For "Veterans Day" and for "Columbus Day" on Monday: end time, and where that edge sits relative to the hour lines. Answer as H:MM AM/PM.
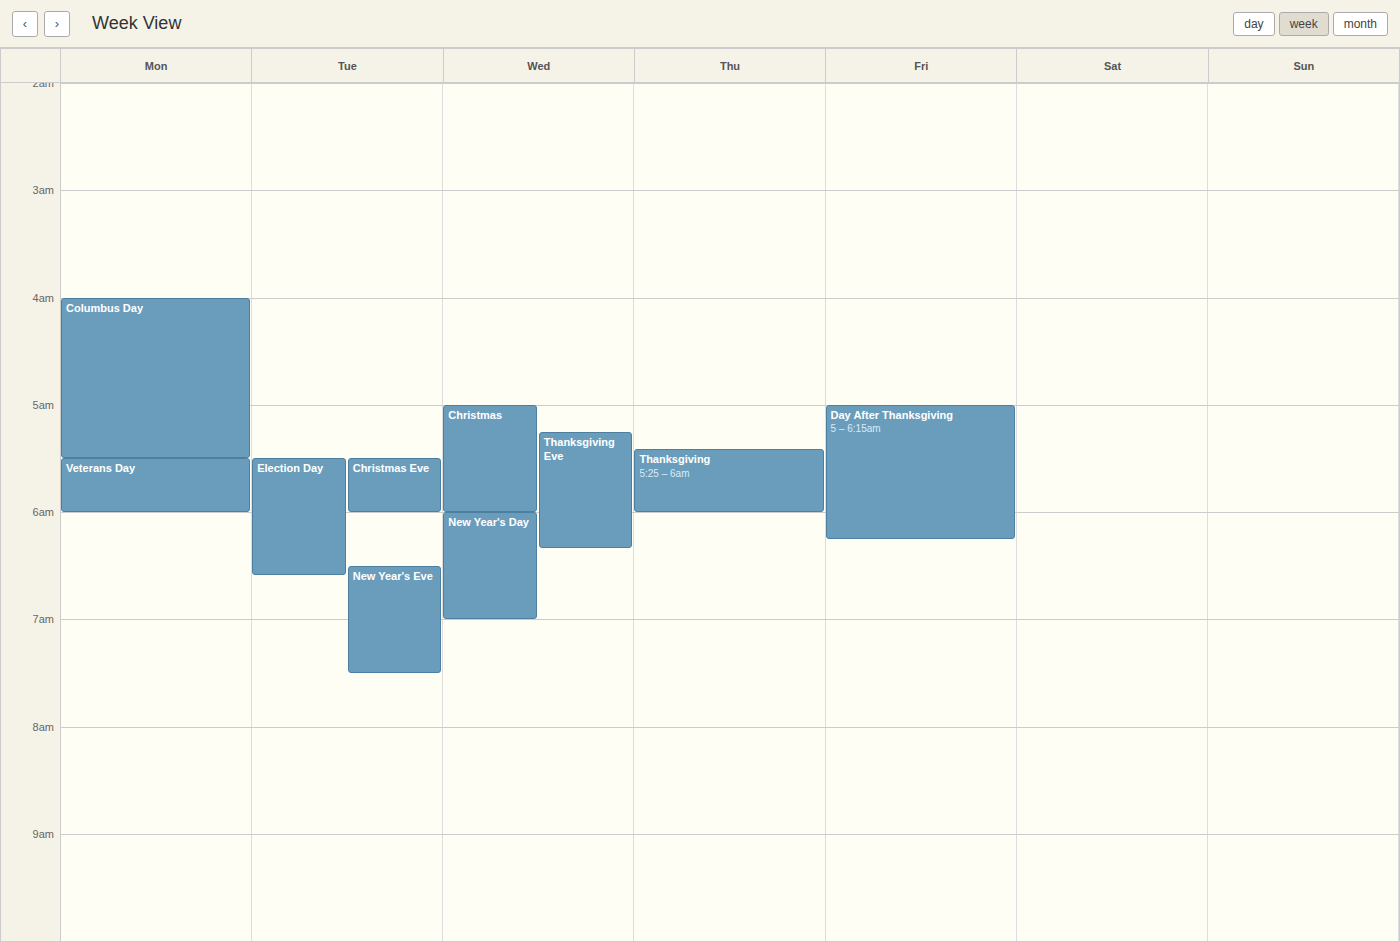
"Veterans Day": 6:00 AM, exactly on the 6 AM line. "Columbus Day": 5:30 AM, halfway between the 5 AM and 6 AM lines.